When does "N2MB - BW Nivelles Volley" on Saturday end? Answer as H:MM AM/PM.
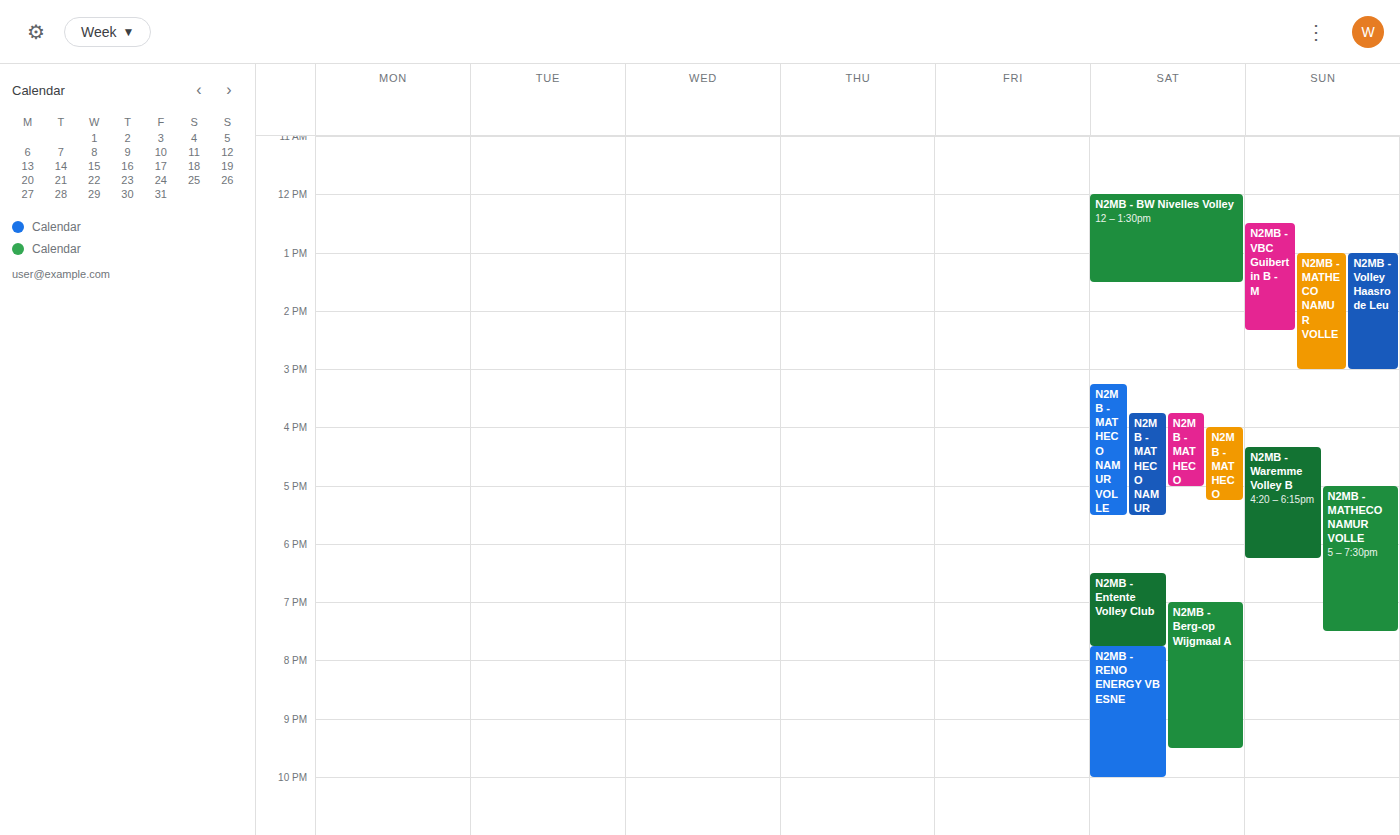
1:30 PM